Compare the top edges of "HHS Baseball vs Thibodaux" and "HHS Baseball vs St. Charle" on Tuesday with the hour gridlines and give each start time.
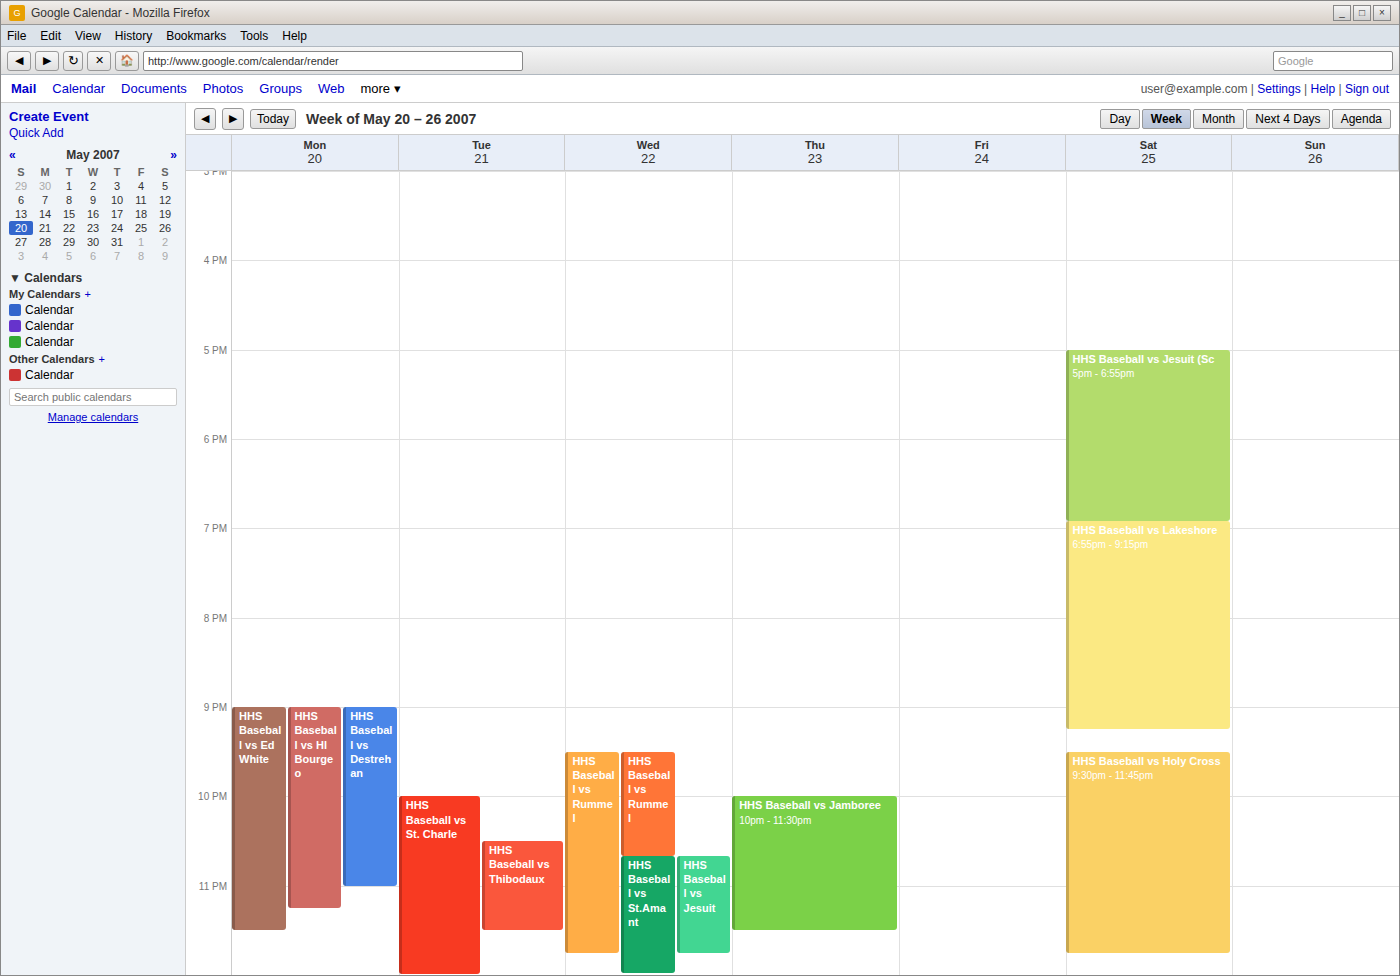
"HHS Baseball vs Thibodaux": 10:30 PM, halfway between the 10 PM and 11 PM lines. "HHS Baseball vs St. Charle": 10:00 PM, exactly on the 10 PM line.